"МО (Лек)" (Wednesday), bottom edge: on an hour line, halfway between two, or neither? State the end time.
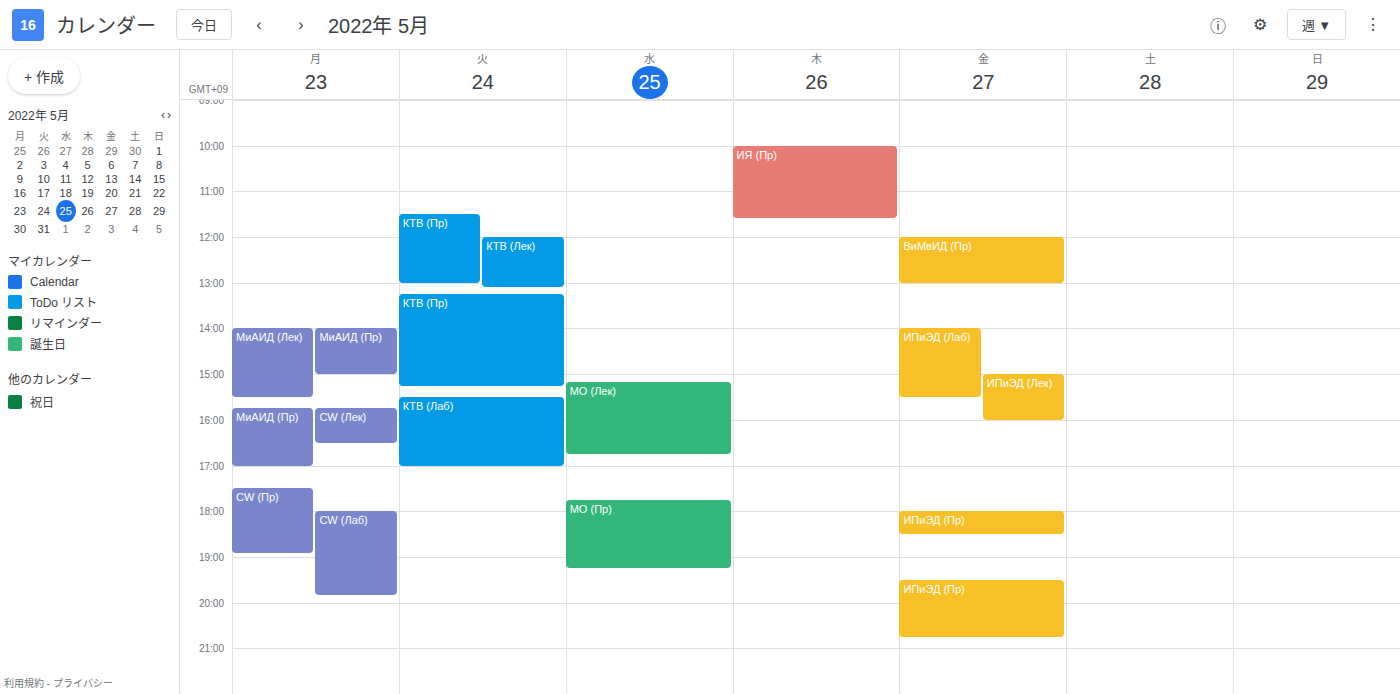
4:45 PM -- neither: three quarters of the way from the 4 PM line to the 5 PM line.